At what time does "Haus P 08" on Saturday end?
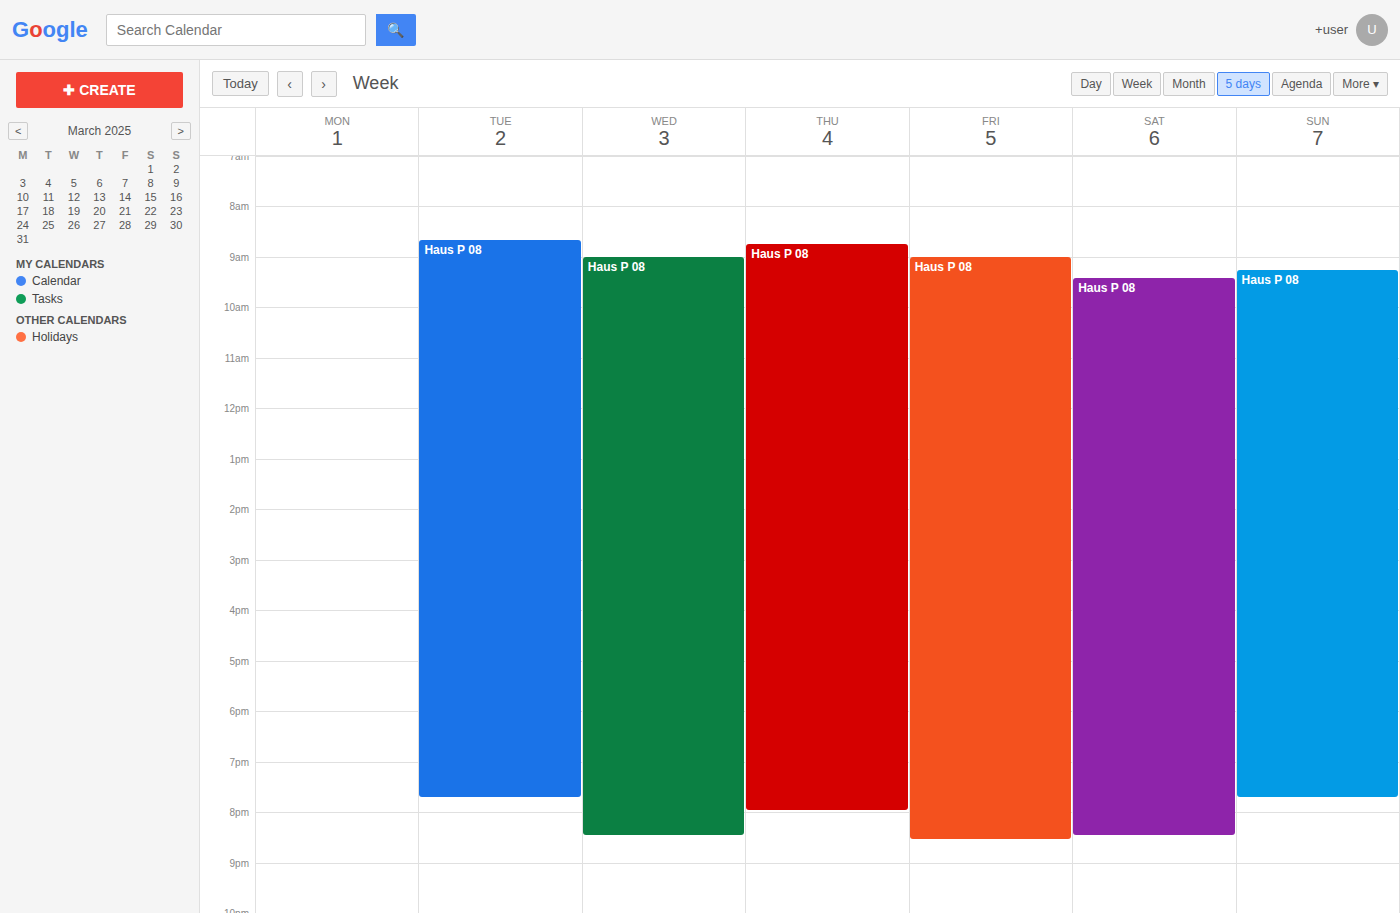
8:30 PM